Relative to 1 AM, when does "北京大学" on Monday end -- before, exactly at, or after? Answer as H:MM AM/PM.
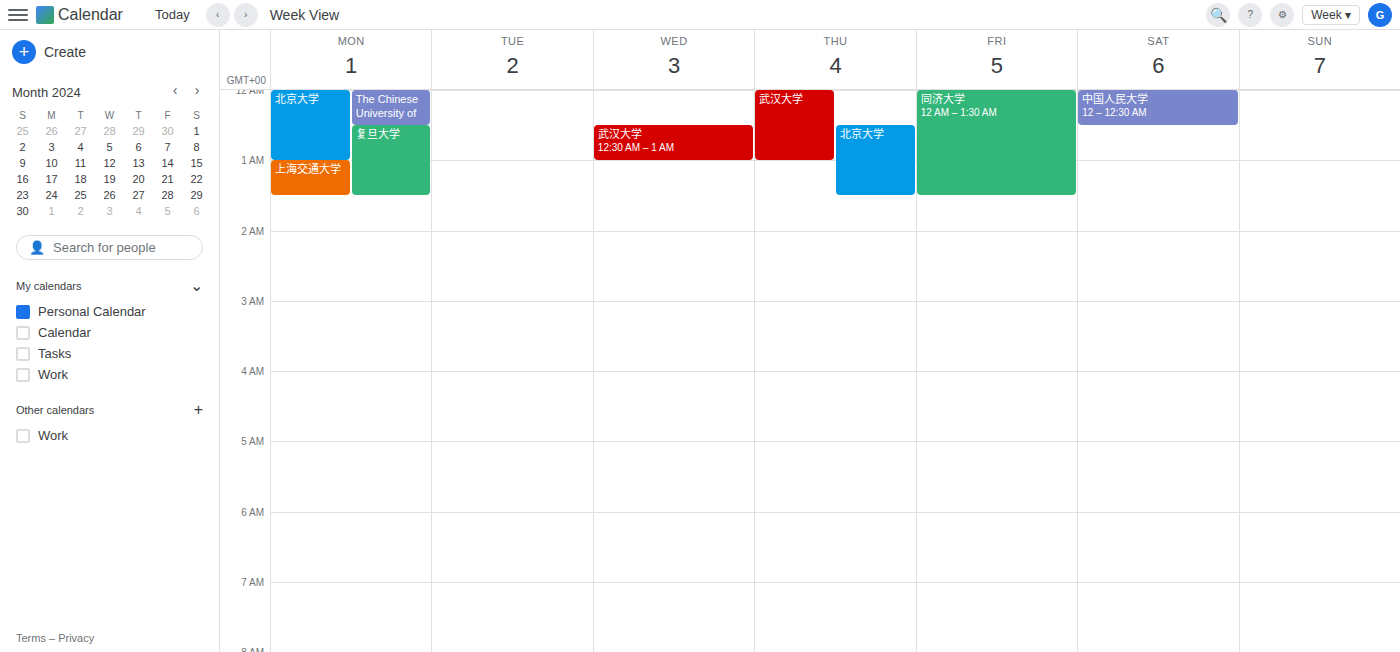
1:00 AM -- exactly at 1 AM, on the 1 AM line.